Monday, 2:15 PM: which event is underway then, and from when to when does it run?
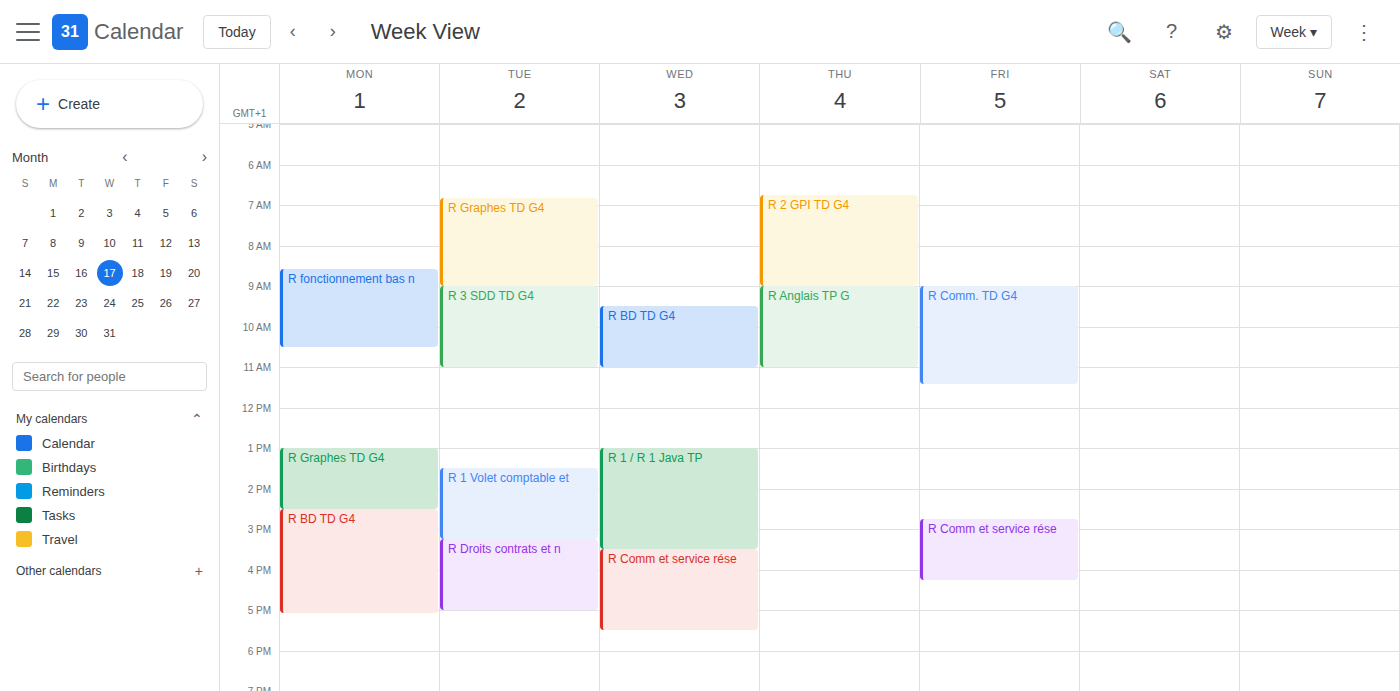
"R Graphes TD G4", 1:00 PM to 2:30 PM